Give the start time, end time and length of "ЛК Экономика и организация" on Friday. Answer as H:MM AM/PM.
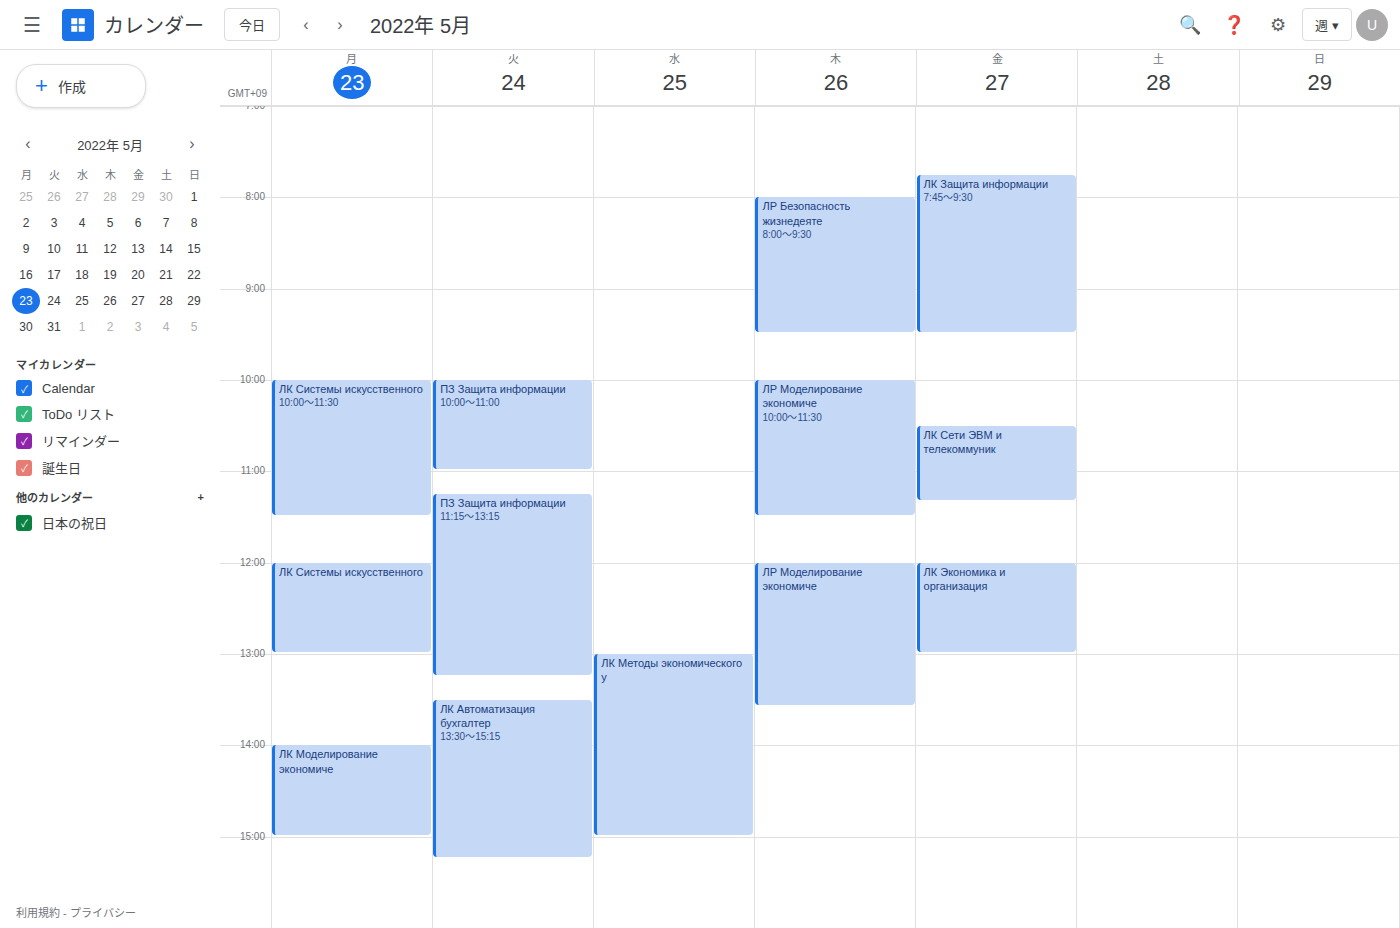
12:00 PM to 1:00 PM, 1 hour